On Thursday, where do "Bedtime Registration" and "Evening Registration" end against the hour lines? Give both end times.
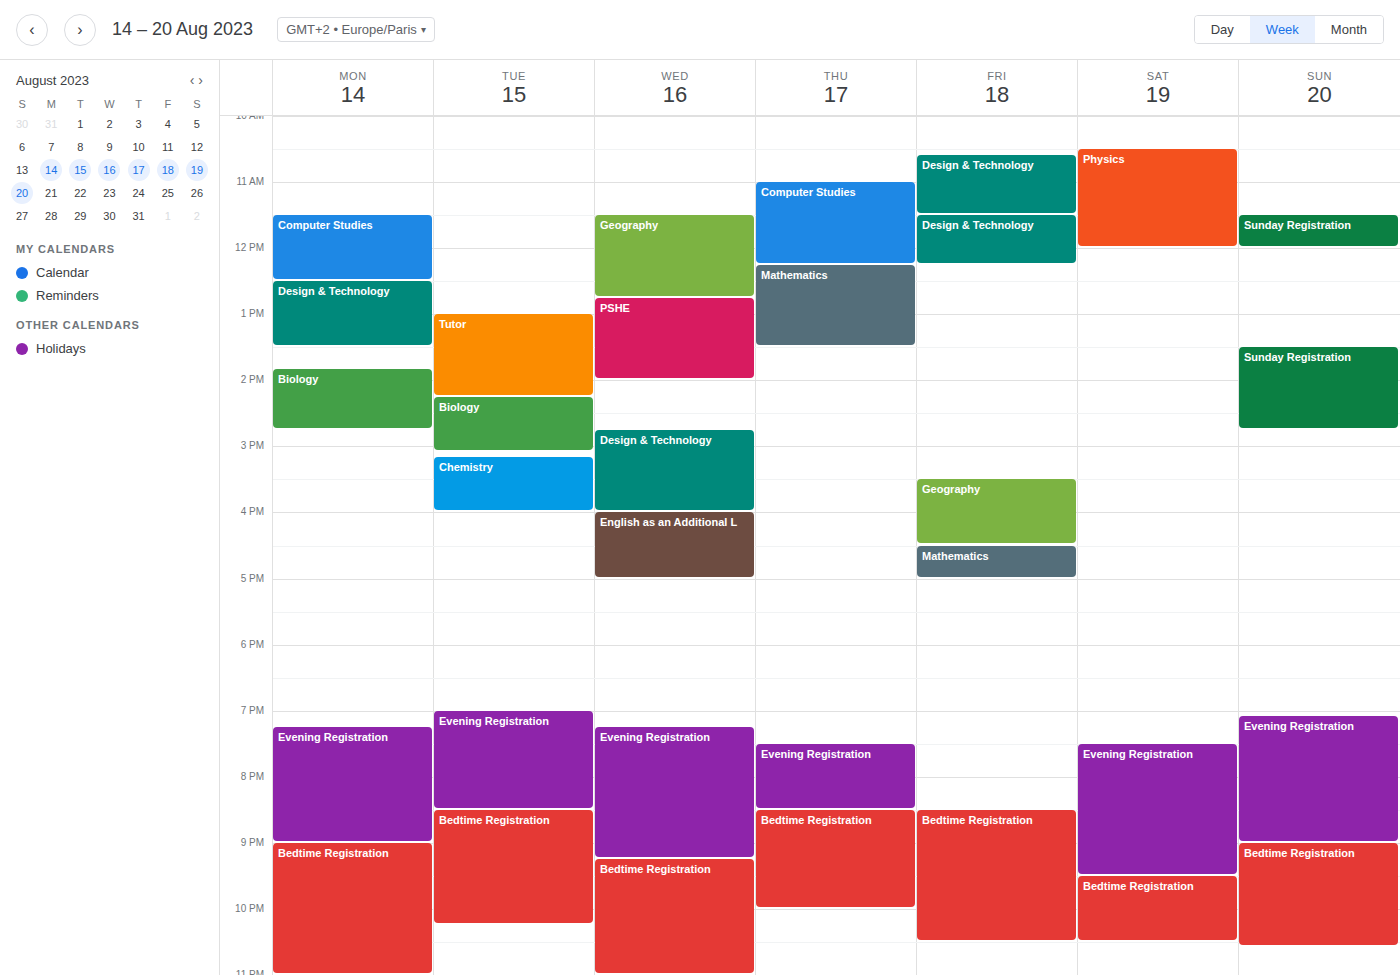
"Bedtime Registration": 10:00 PM, exactly on the 10 PM line. "Evening Registration": 8:30 PM, halfway between the 8 PM and 9 PM lines.